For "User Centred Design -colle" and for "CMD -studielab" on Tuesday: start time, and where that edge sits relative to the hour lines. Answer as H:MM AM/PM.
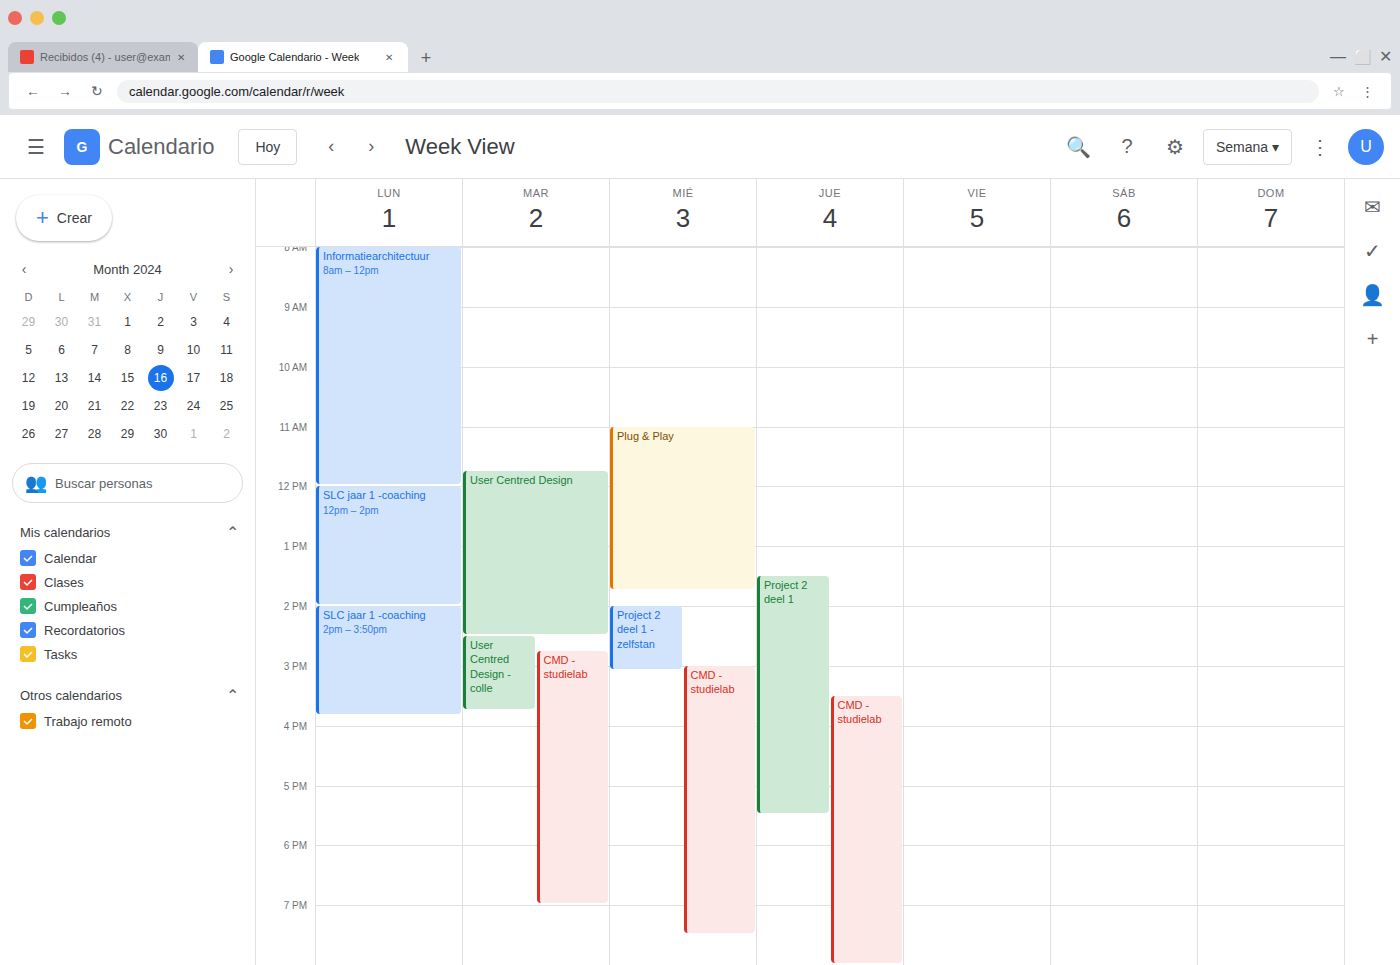
"User Centred Design -colle": 2:30 PM, halfway between the 2 PM and 3 PM lines. "CMD -studielab": 2:45 PM, neither: three quarters of the way from the 2 PM line to the 3 PM line.